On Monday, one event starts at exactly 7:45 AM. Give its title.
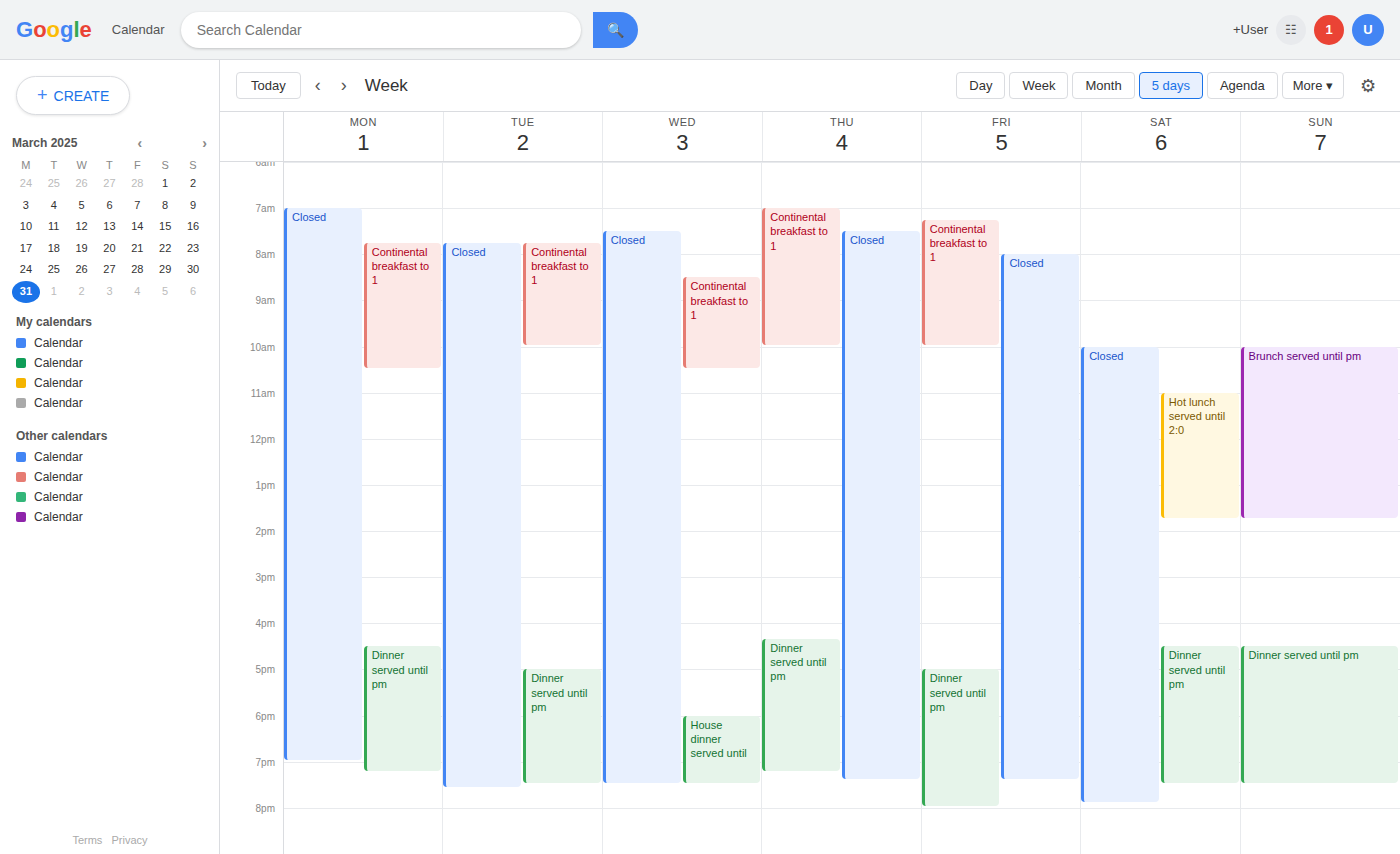
"Continental breakfast to 1"